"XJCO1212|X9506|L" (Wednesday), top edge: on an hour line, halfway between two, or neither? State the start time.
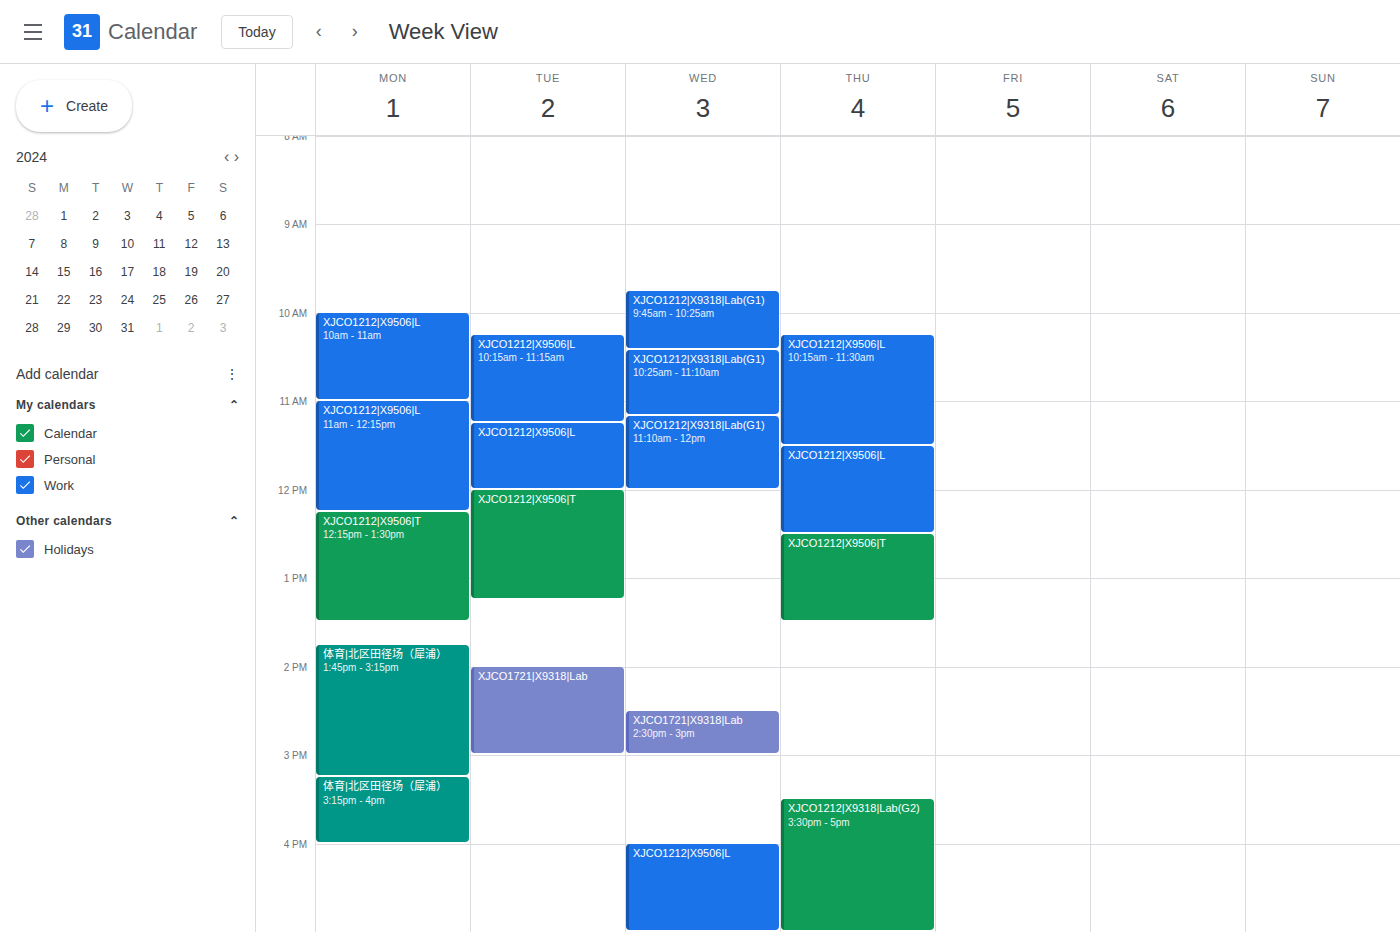
4:00 PM -- exactly on the 4 PM line.